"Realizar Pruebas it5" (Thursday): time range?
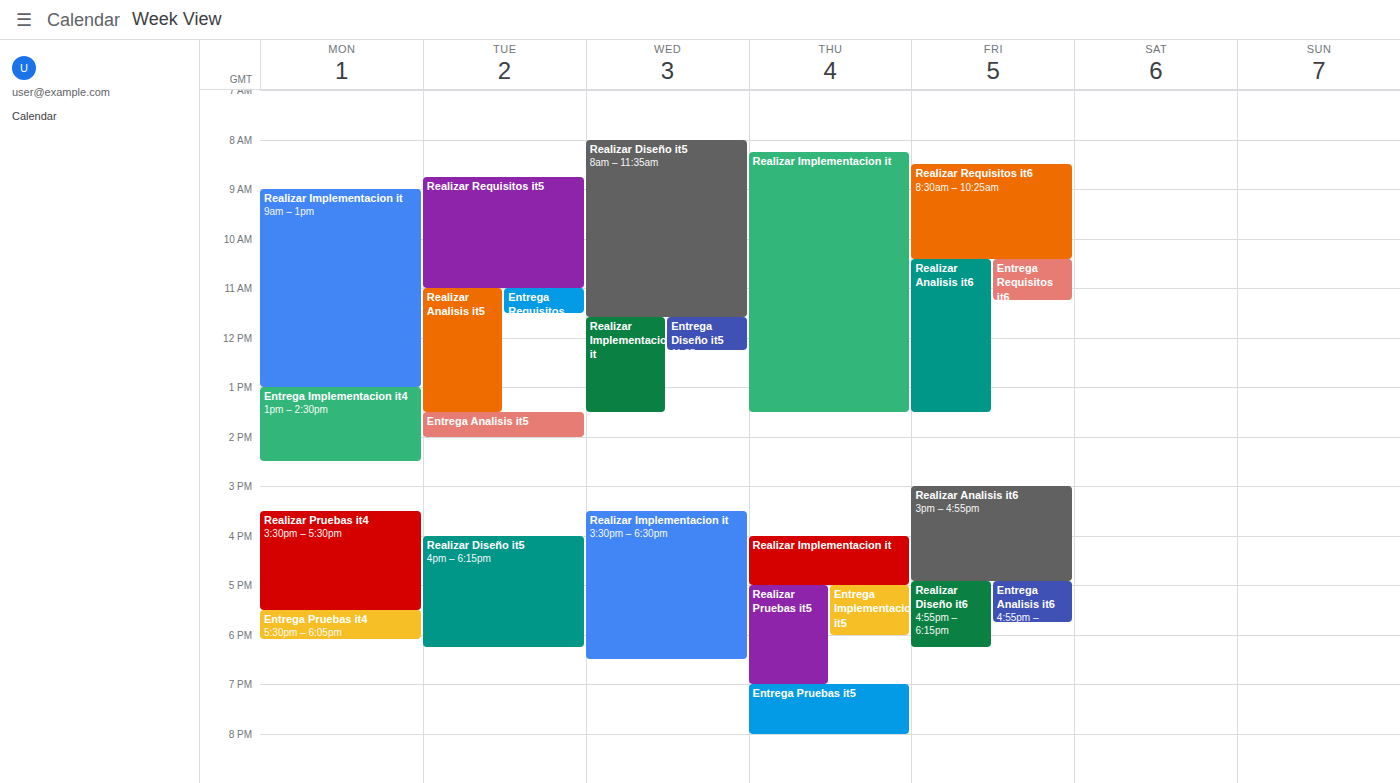
5:00 PM to 7:00 PM